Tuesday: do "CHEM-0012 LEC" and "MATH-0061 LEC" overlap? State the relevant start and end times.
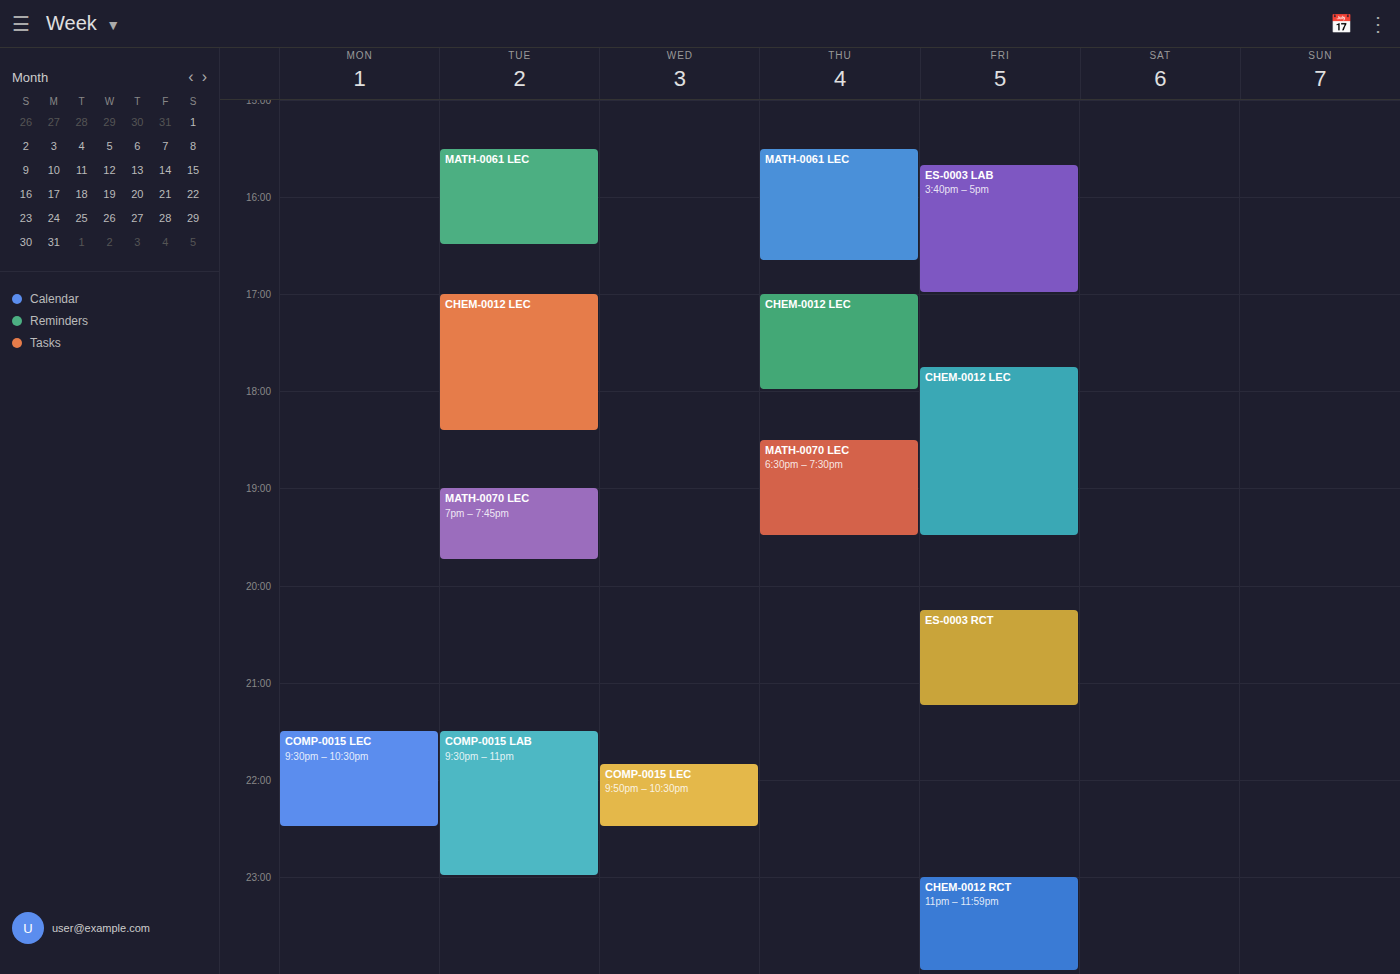
"MATH-0061 LEC" ends at 4:30 PM and "CHEM-0012 LEC" starts at 5:00 PM -- no overlap.